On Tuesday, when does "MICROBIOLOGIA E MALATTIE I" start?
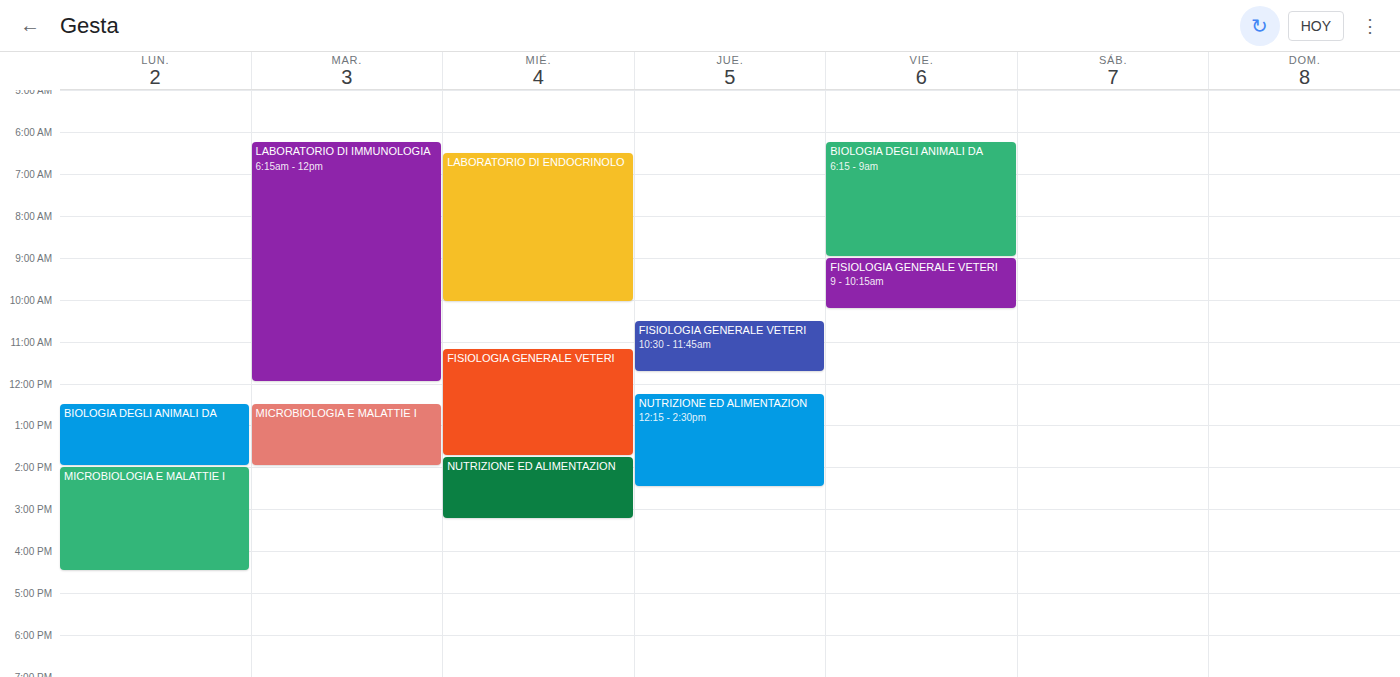
12:30 PM